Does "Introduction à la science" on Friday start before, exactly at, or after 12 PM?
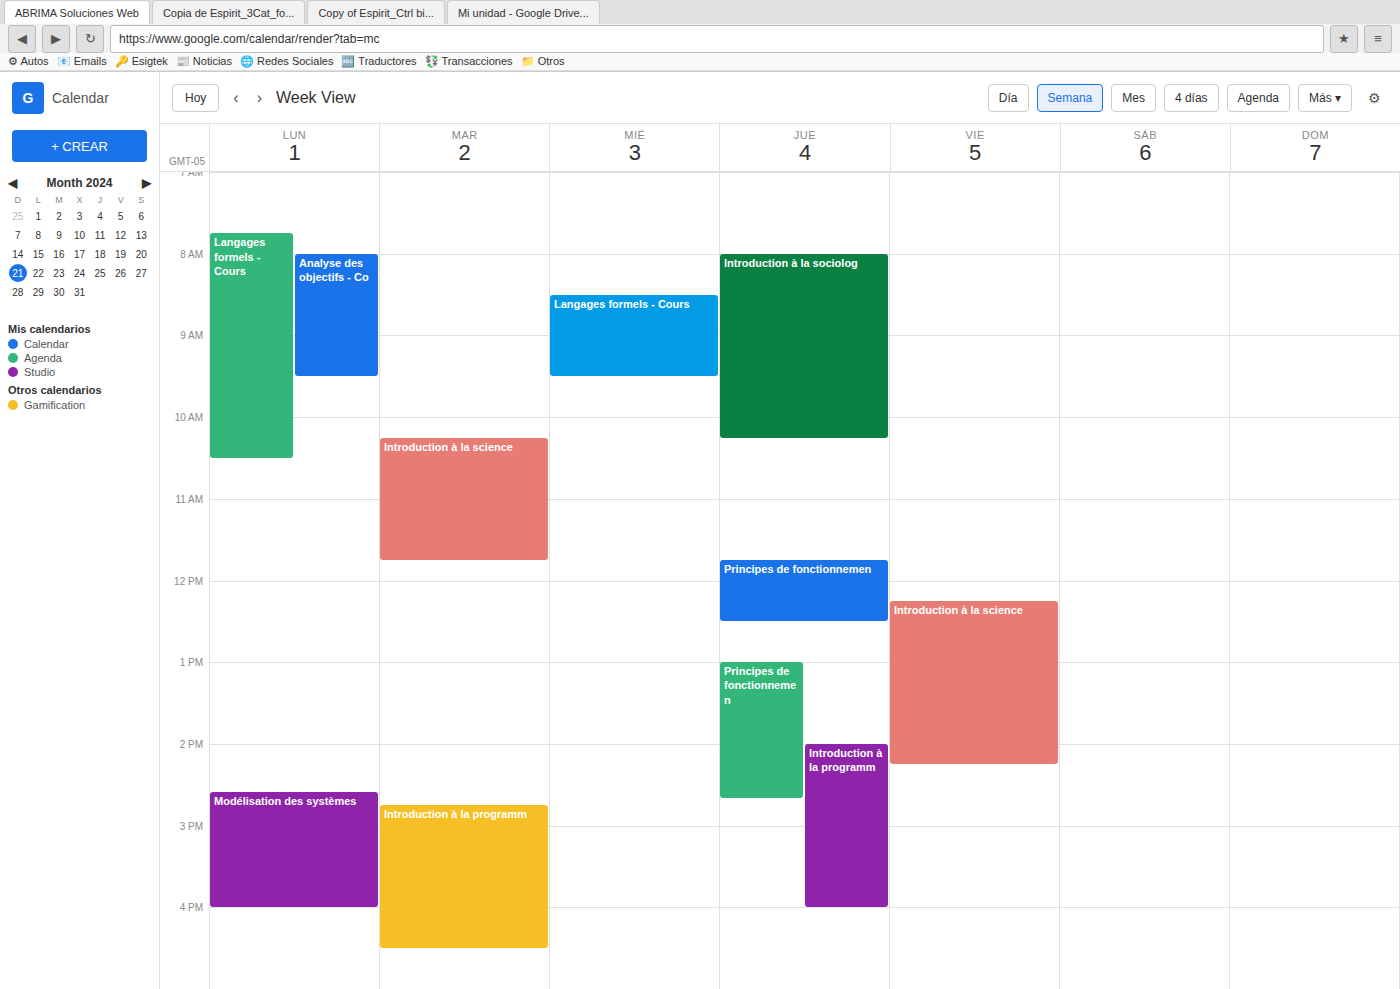
12:15 PM -- after 12 PM, 15 minutes below the 12 PM line.